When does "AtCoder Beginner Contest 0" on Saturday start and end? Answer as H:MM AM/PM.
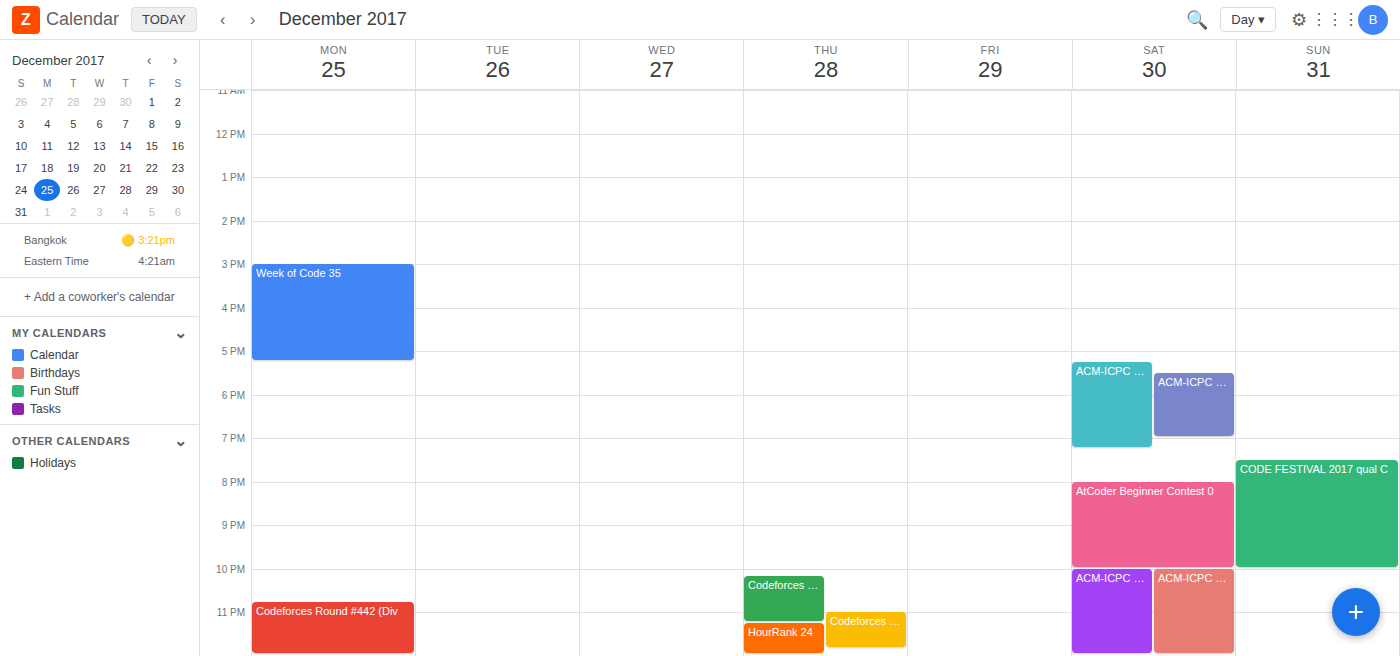
8:00 PM to 10:00 PM